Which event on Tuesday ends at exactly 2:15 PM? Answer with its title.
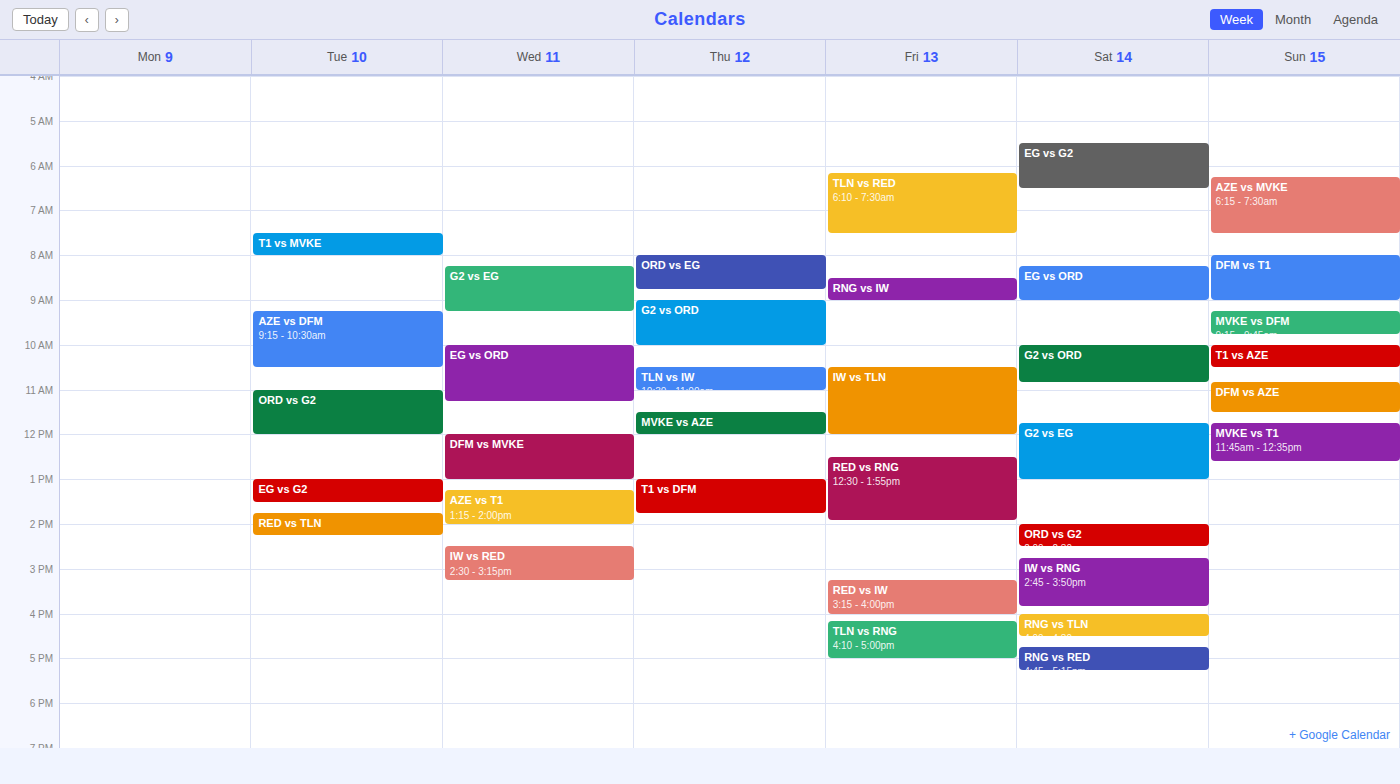
"RED vs TLN"